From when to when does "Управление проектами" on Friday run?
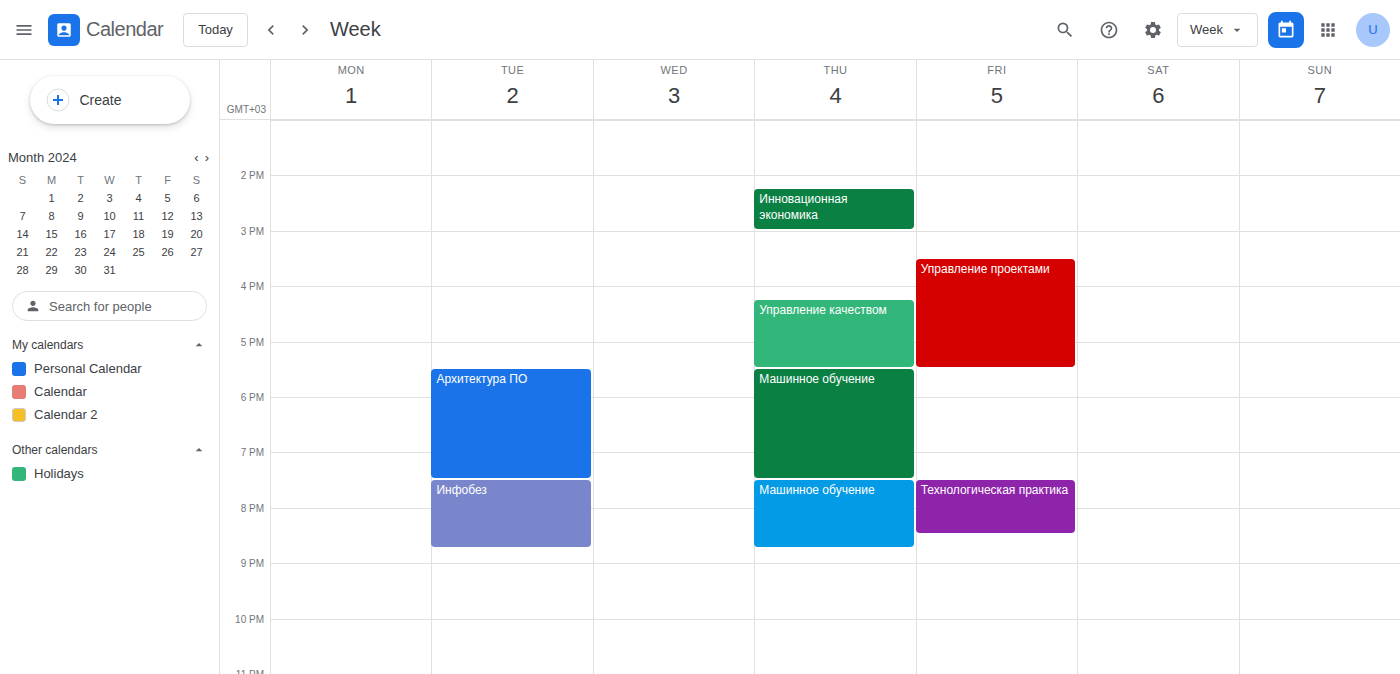
3:30 PM to 5:30 PM